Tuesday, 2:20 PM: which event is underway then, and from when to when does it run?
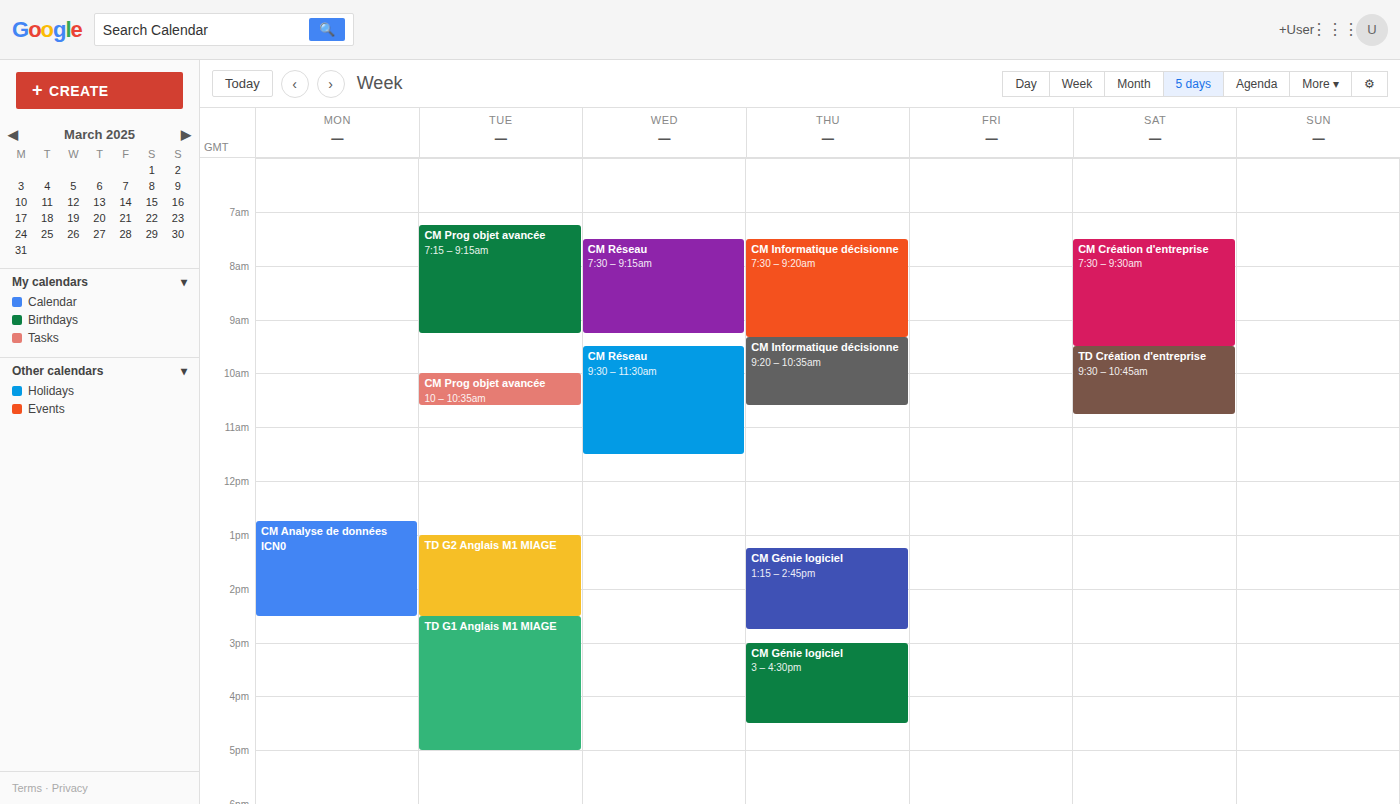
"TD G2 Anglais M1 MIAGE", 1:00 PM to 2:30 PM